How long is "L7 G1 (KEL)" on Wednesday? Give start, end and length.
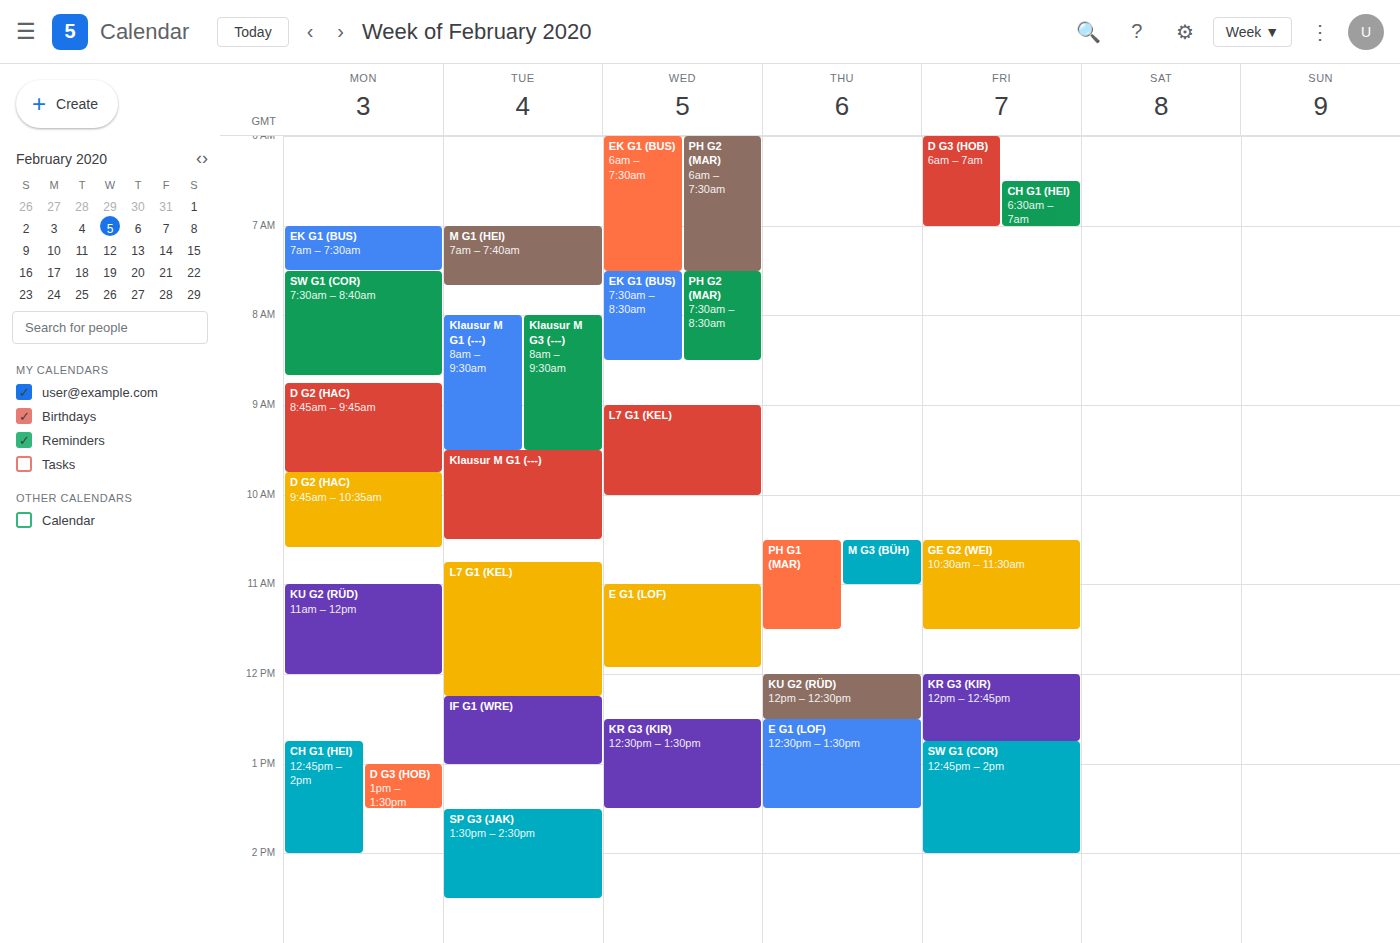
9:00 AM to 10:00 AM, 1 hour